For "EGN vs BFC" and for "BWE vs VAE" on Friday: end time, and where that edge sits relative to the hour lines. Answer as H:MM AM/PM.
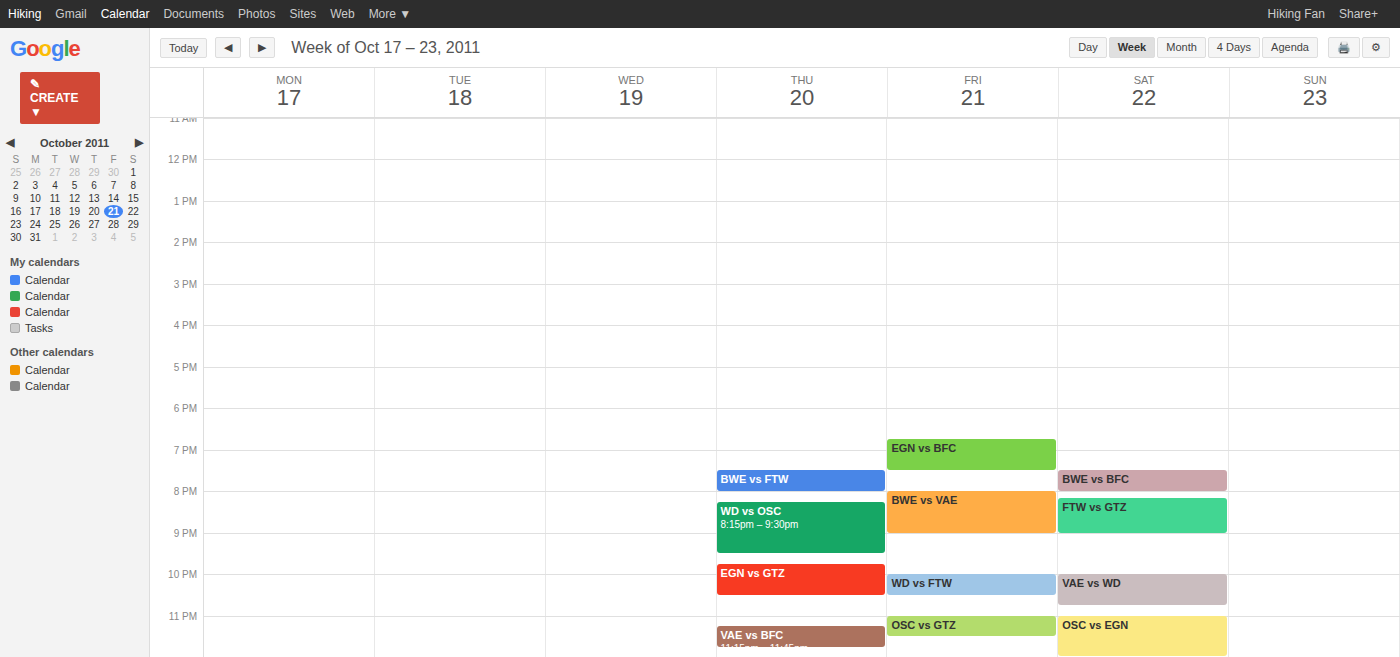
"EGN vs BFC": 7:30 PM, halfway between the 7 PM and 8 PM lines. "BWE vs VAE": 9:00 PM, exactly on the 9 PM line.